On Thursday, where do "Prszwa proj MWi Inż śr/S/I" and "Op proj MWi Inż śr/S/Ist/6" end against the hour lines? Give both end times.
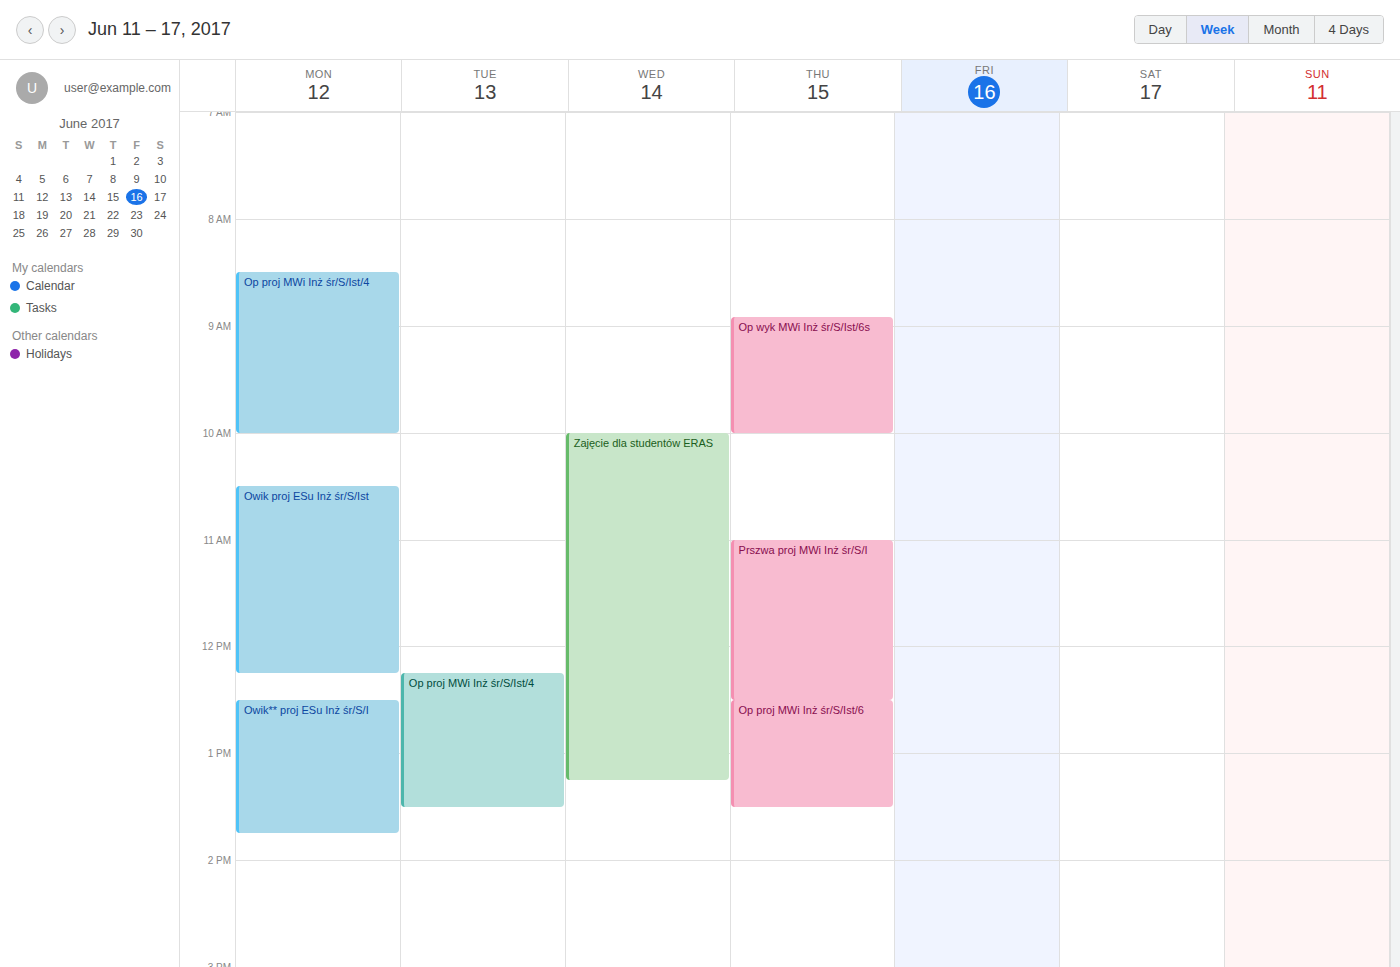
"Prszwa proj MWi Inż śr/S/I": 12:30 PM, halfway between the 12 PM and 1 PM lines. "Op proj MWi Inż śr/S/Ist/6": 1:30 PM, halfway between the 1 PM and 2 PM lines.